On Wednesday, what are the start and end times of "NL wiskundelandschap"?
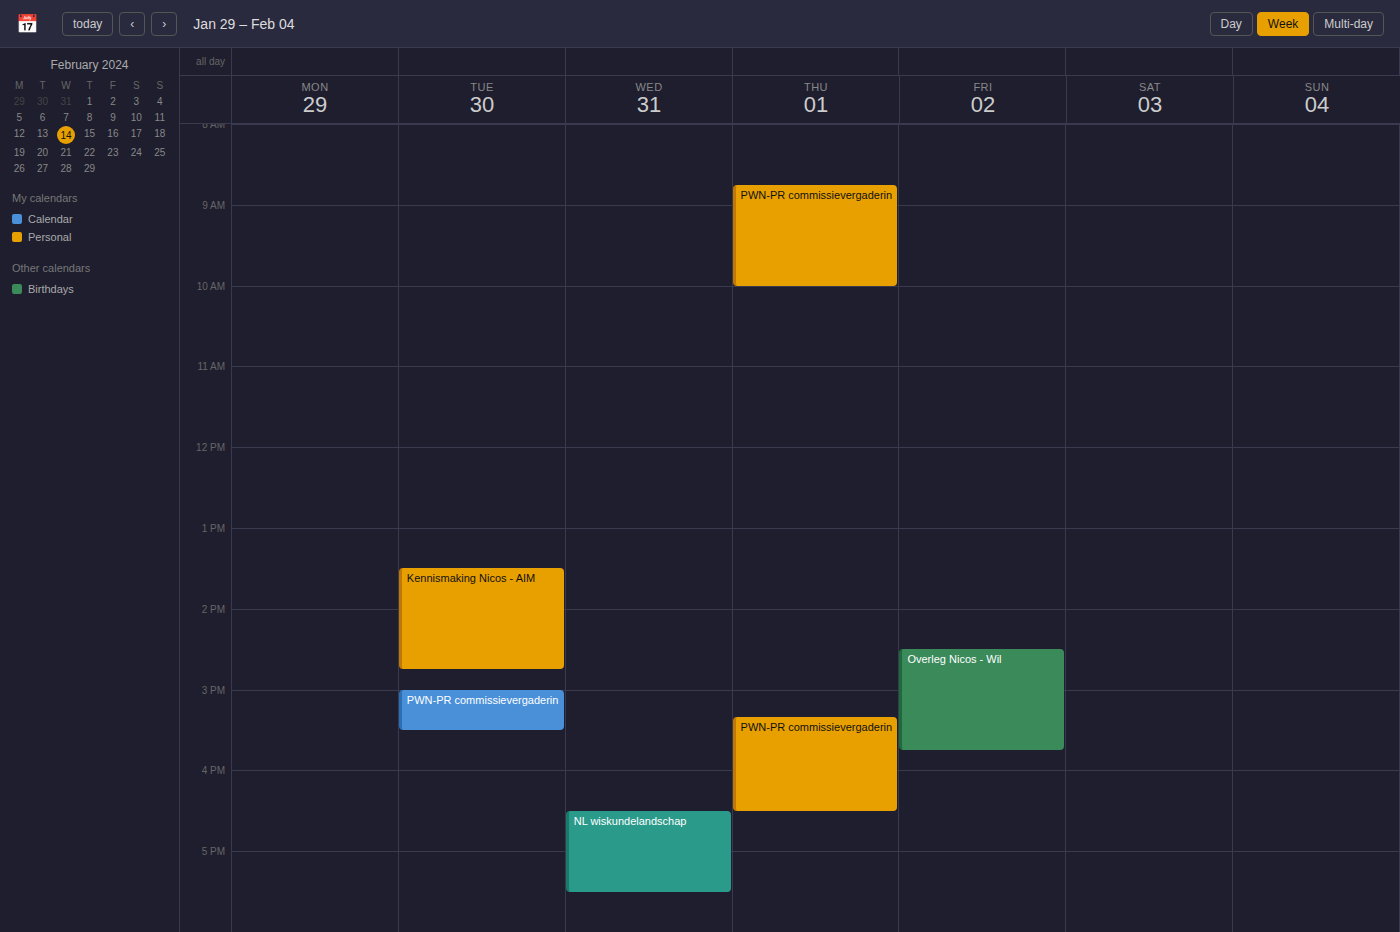
4:30 PM to 5:30 PM